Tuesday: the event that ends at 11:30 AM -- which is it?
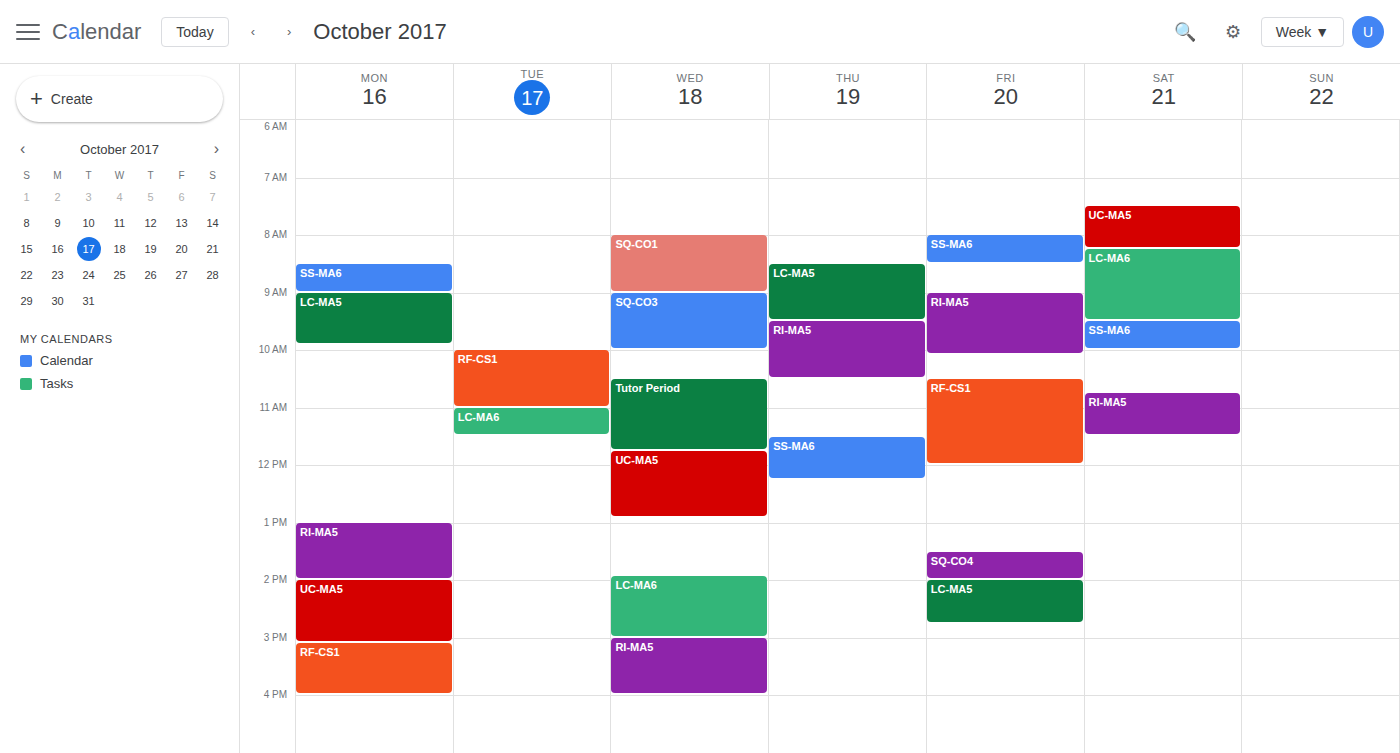
"LC-MA6"